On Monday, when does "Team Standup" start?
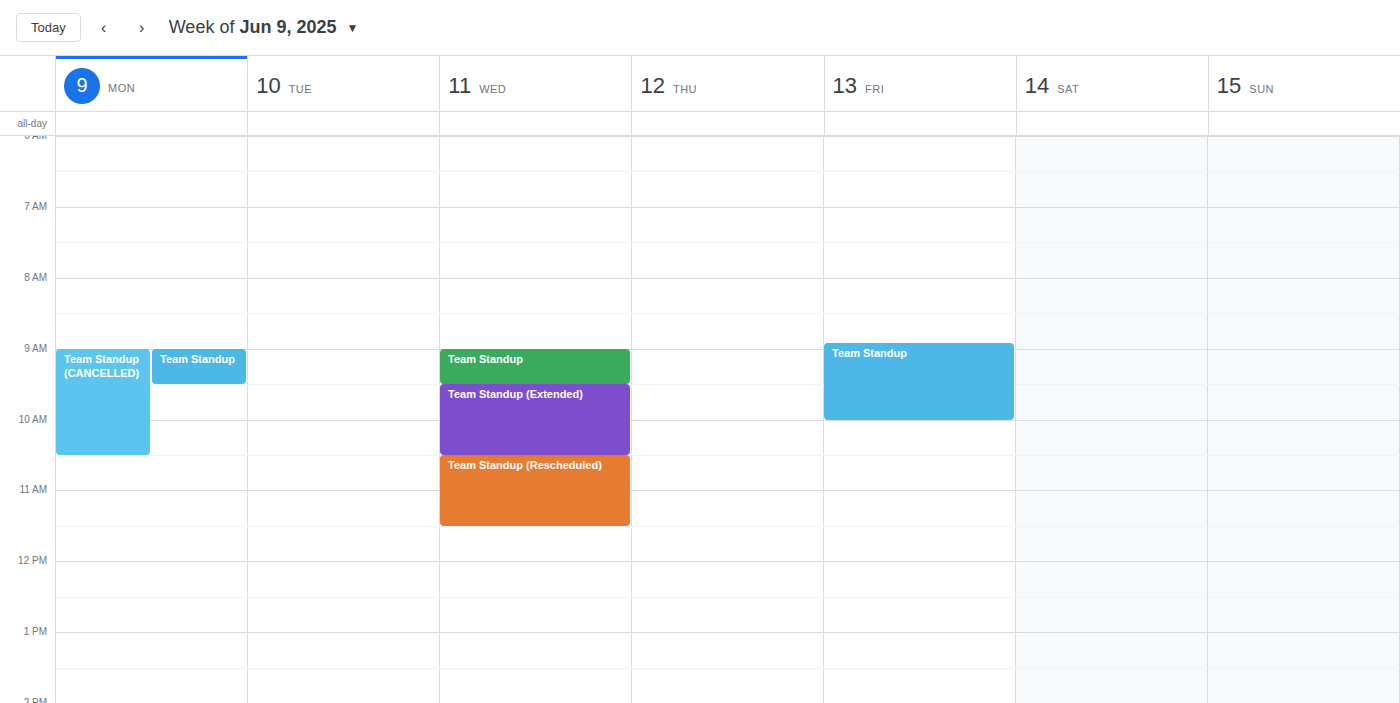
9:00 AM